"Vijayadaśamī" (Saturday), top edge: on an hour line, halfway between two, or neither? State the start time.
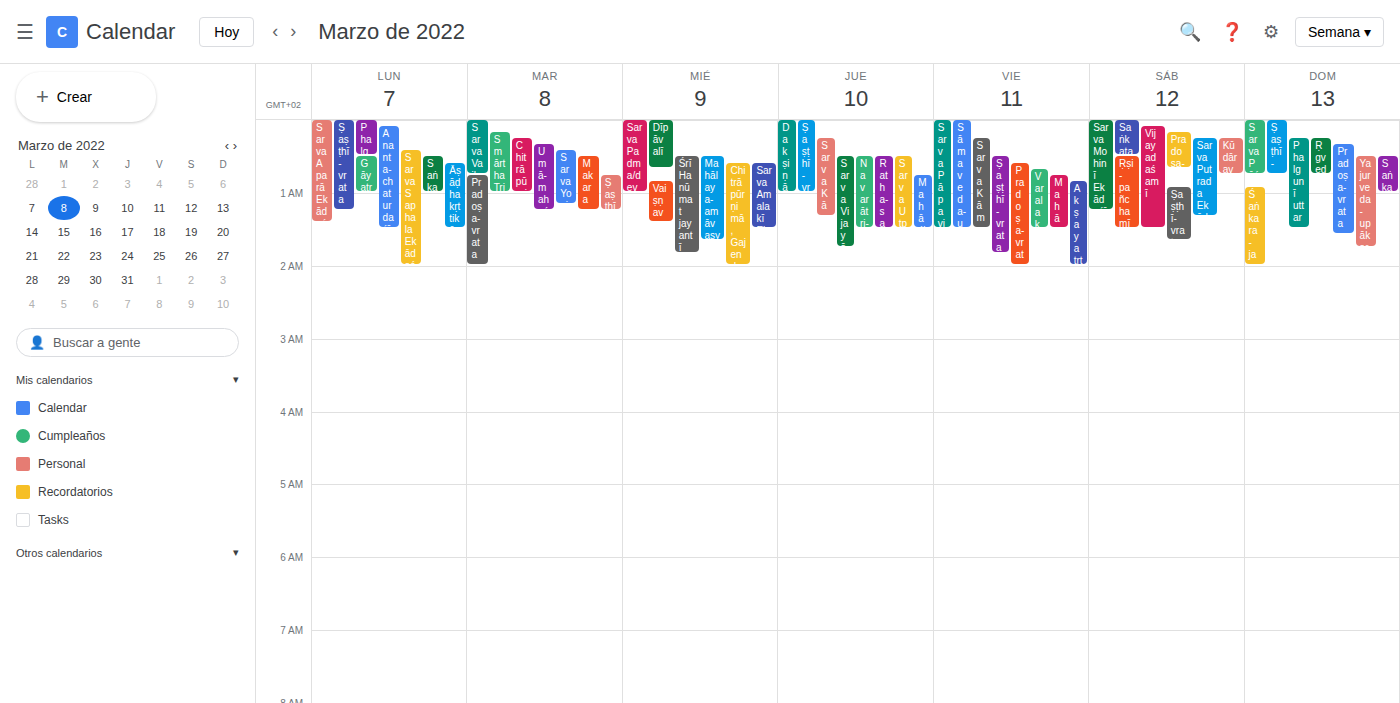
12:05 AM -- neither: 5 minutes below the 12 AM line and 55 minutes above the 1 AM line.